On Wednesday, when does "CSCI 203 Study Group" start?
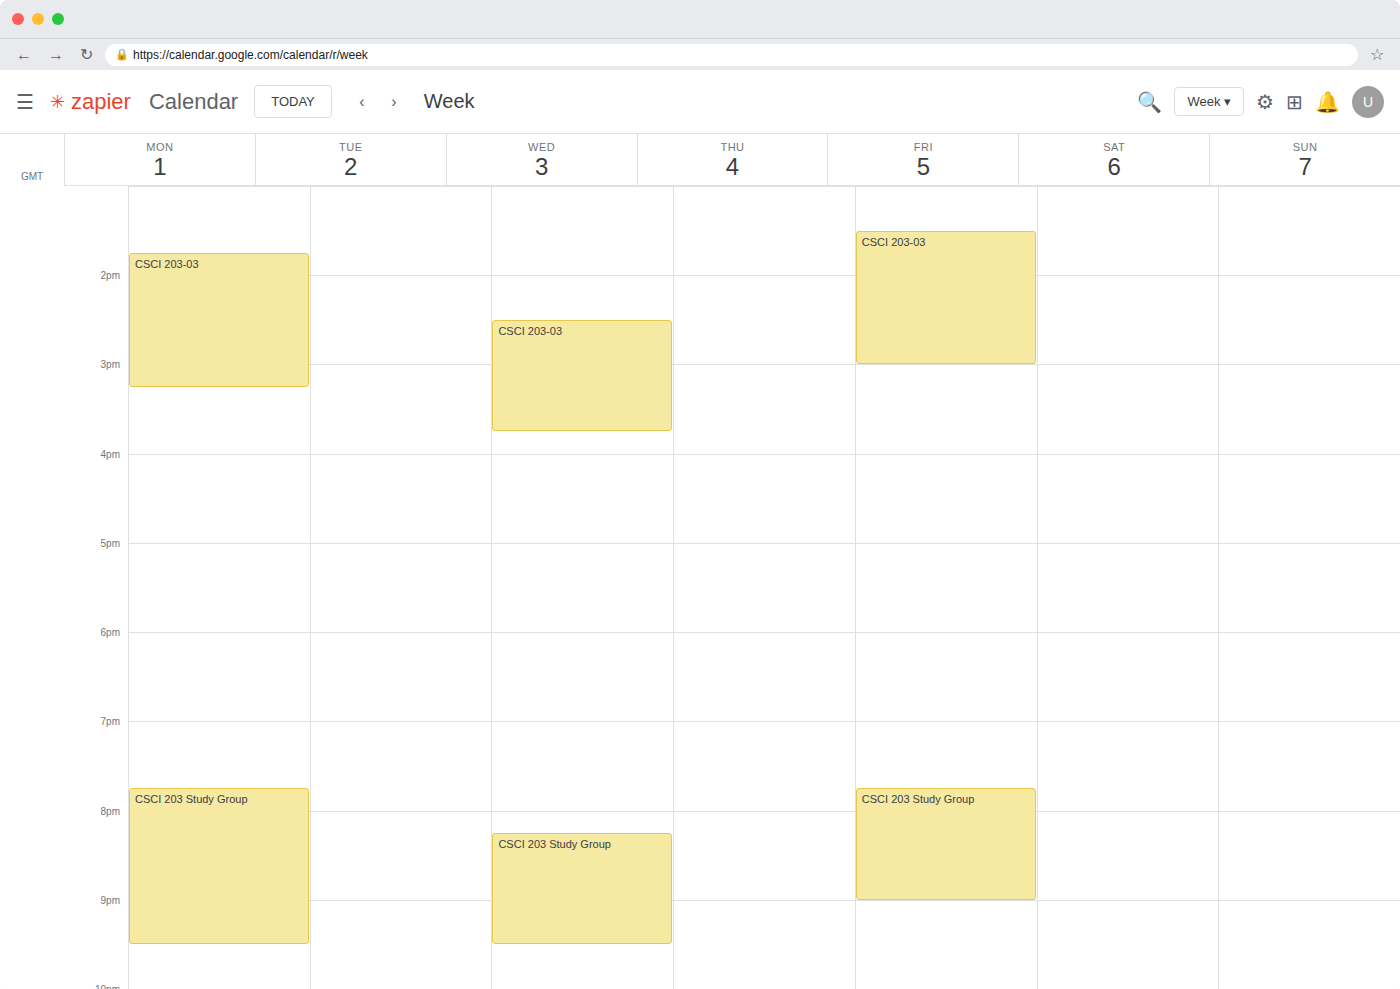
20:15